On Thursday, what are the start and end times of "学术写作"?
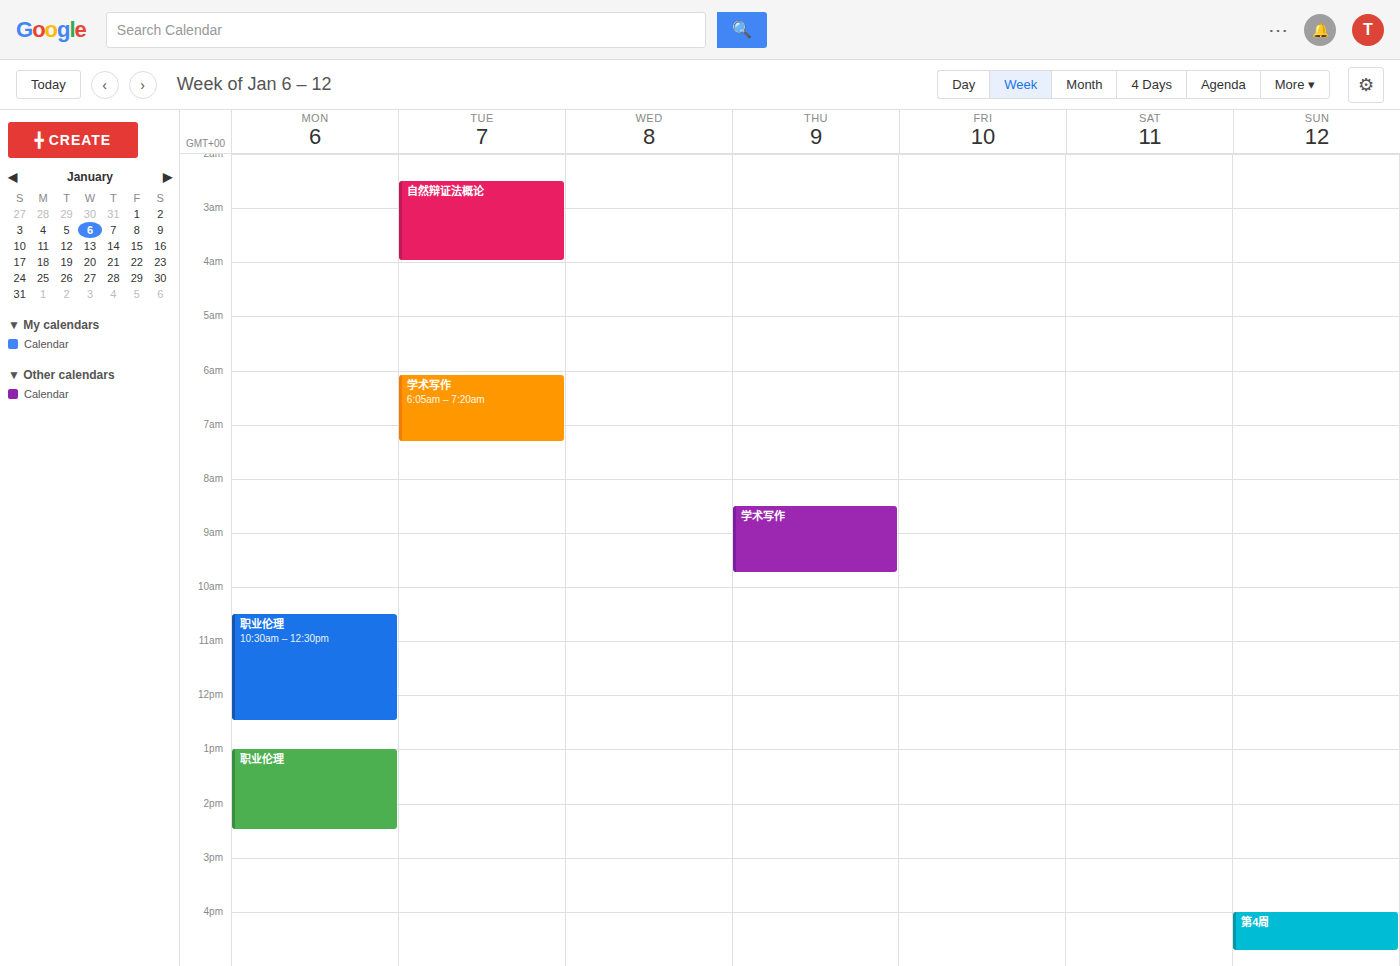
8:30 AM to 9:45 AM